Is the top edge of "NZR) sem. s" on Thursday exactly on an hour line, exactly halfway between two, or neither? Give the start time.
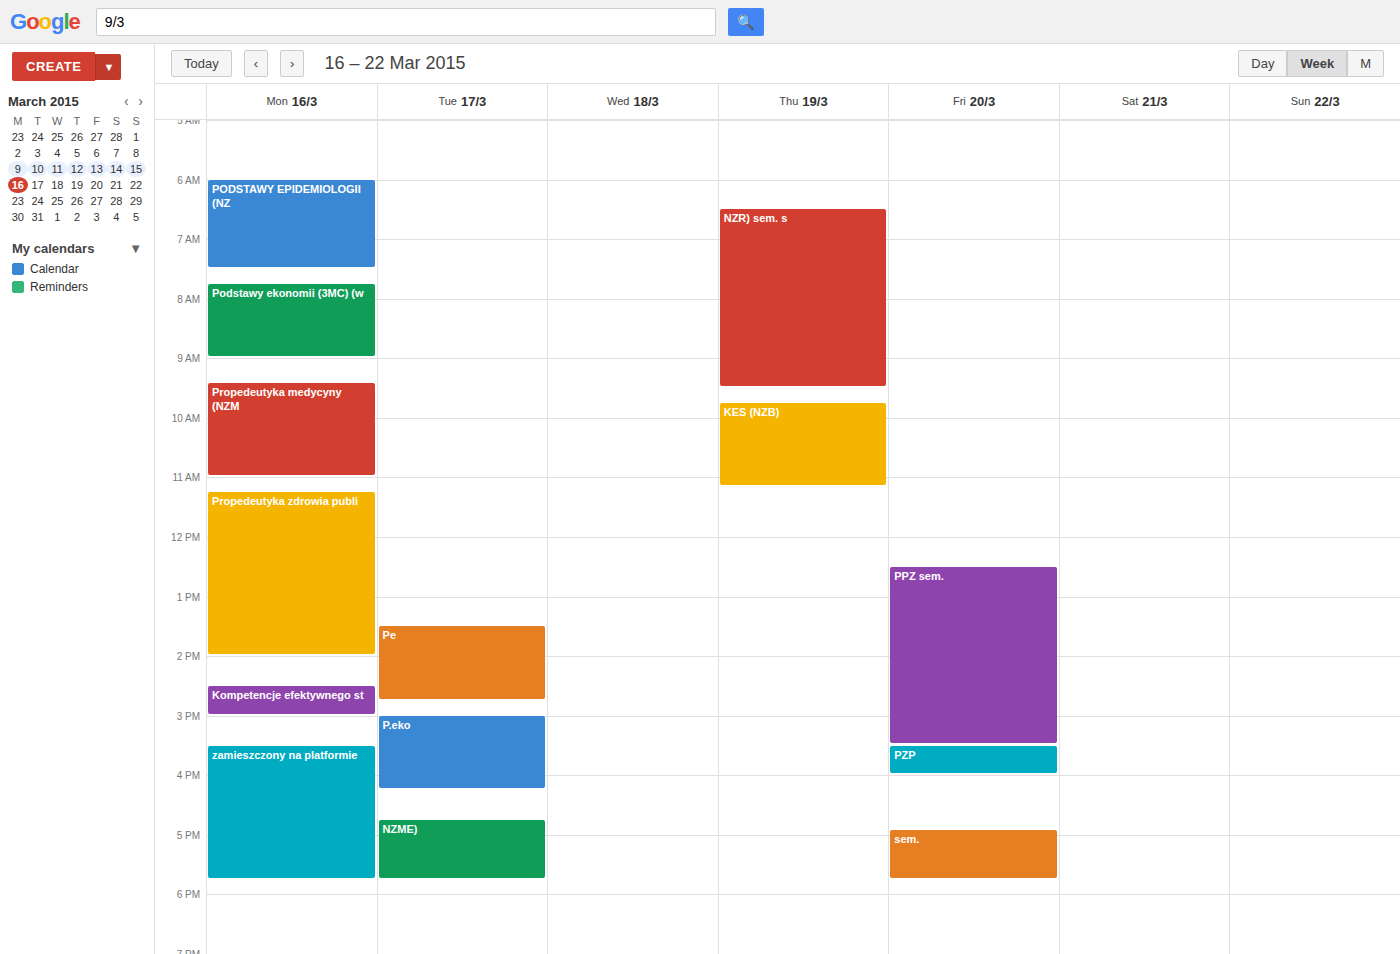
6:30 AM -- halfway between the 6 AM and 7 AM lines.